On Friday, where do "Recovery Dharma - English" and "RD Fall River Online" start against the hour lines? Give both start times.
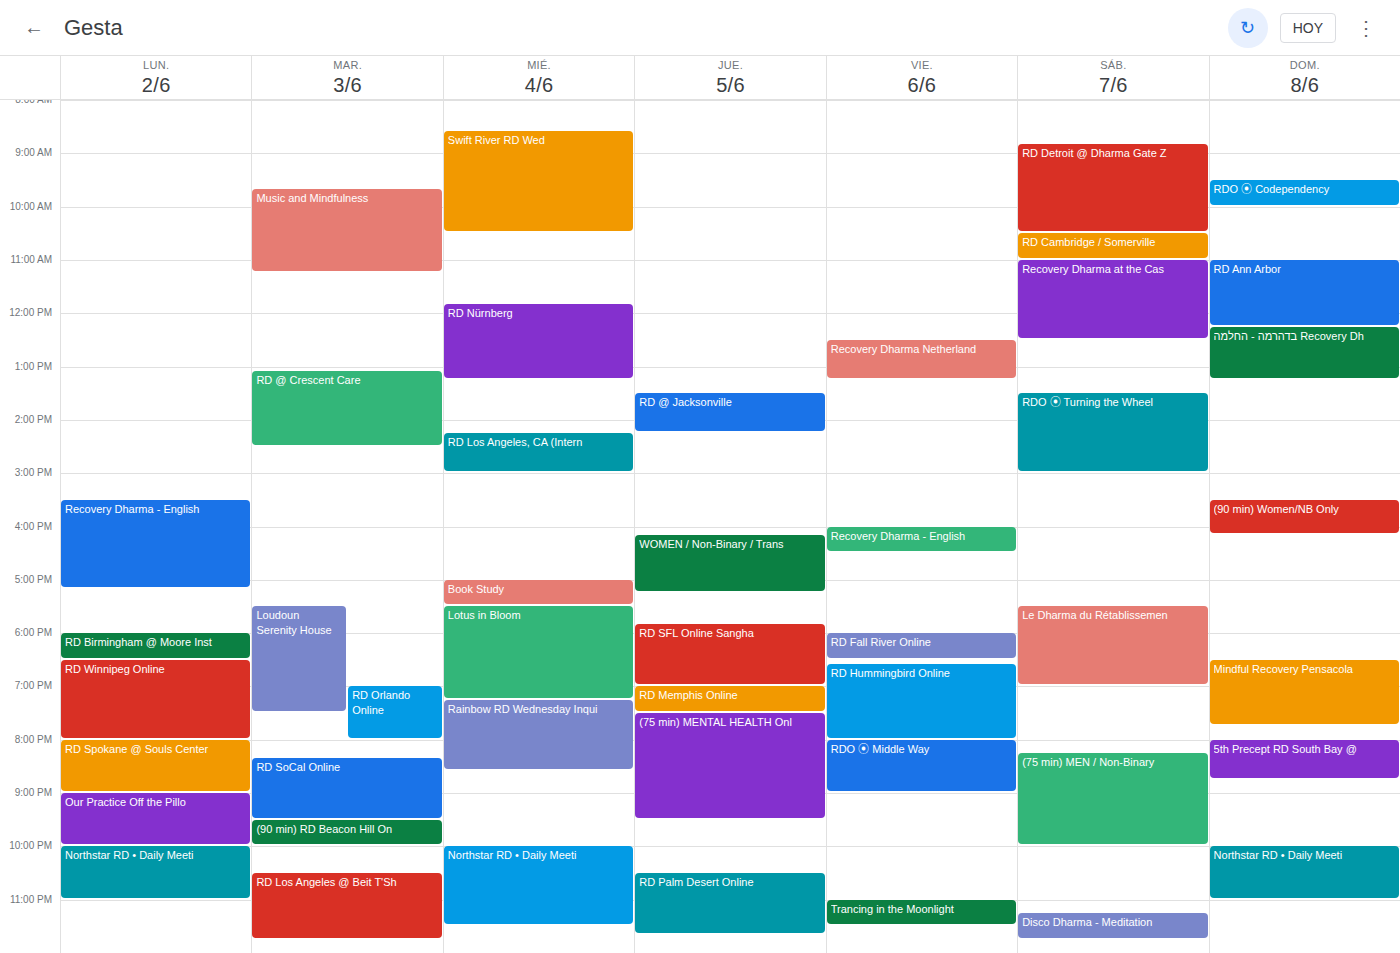
"Recovery Dharma - English": 4:00 PM, exactly on the 4 PM line. "RD Fall River Online": 6:00 PM, exactly on the 6 PM line.